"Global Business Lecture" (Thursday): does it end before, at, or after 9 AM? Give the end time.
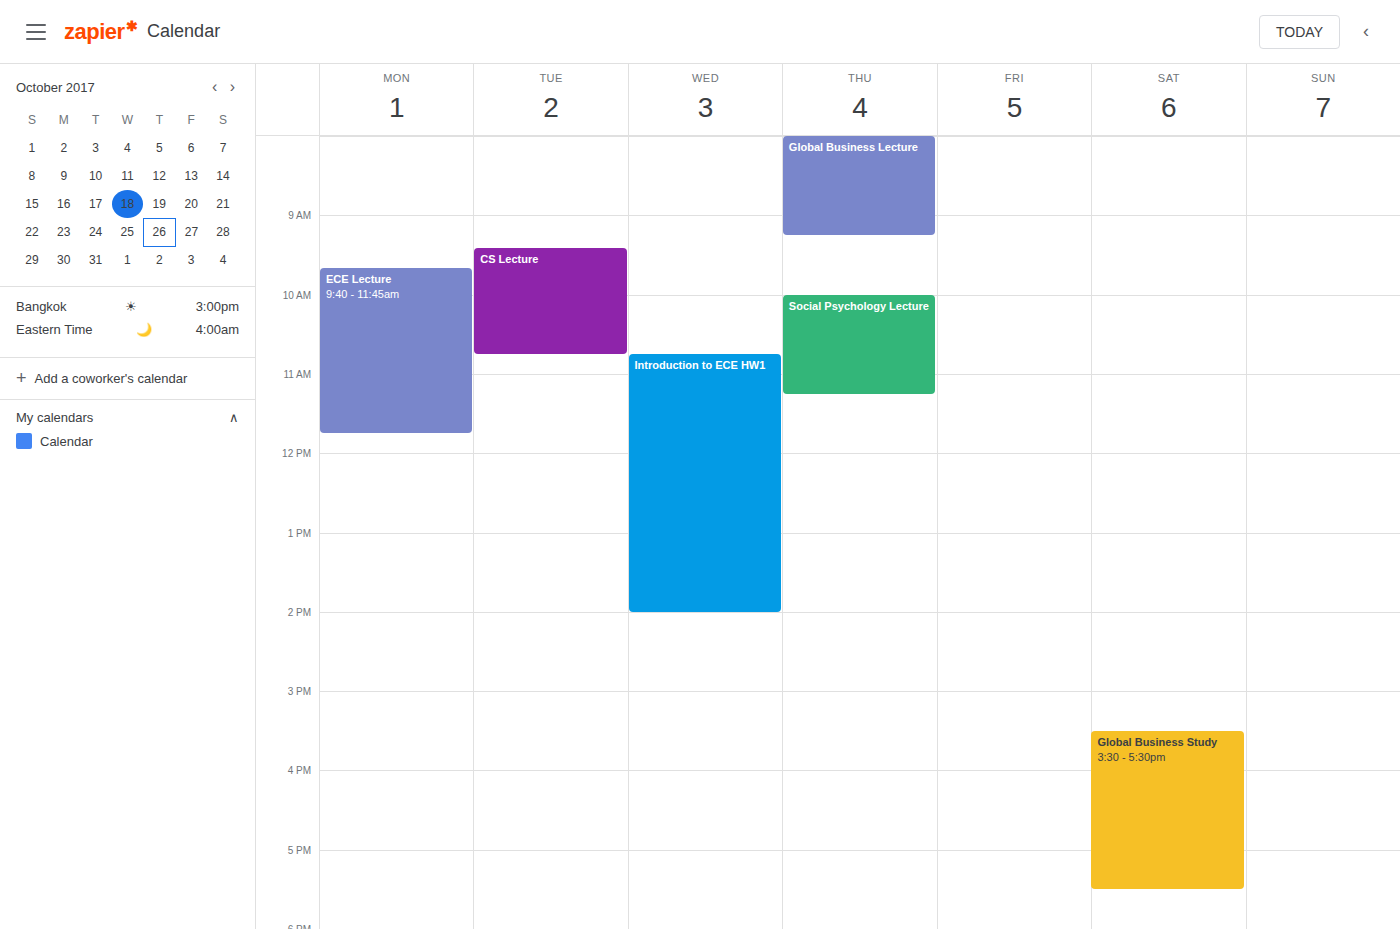
9:15 AM -- after 9 AM, 15 minutes below the 9 AM line.